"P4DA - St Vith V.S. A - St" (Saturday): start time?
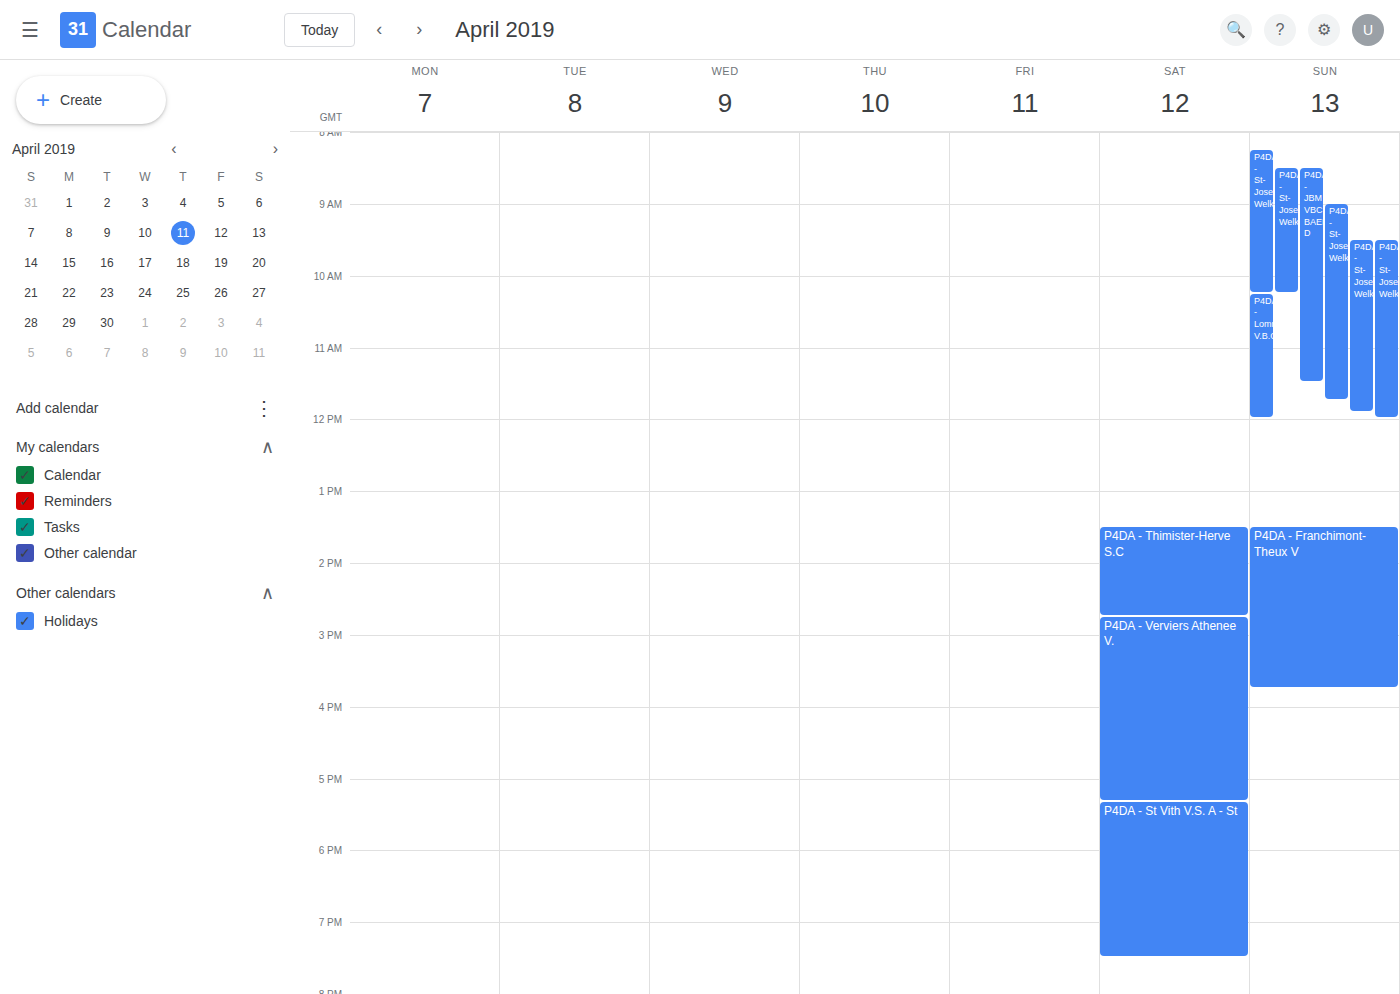
5:20 PM